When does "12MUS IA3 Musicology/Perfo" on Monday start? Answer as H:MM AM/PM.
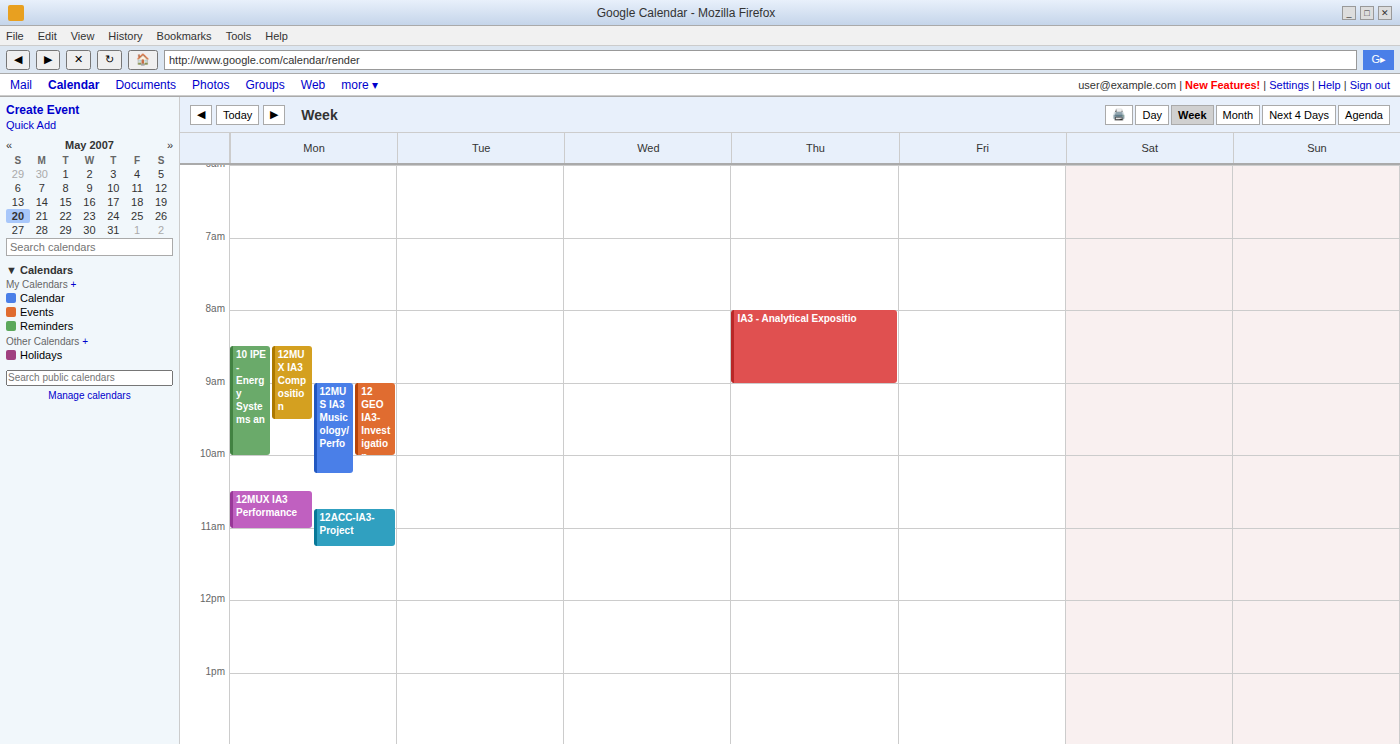
9:00 AM